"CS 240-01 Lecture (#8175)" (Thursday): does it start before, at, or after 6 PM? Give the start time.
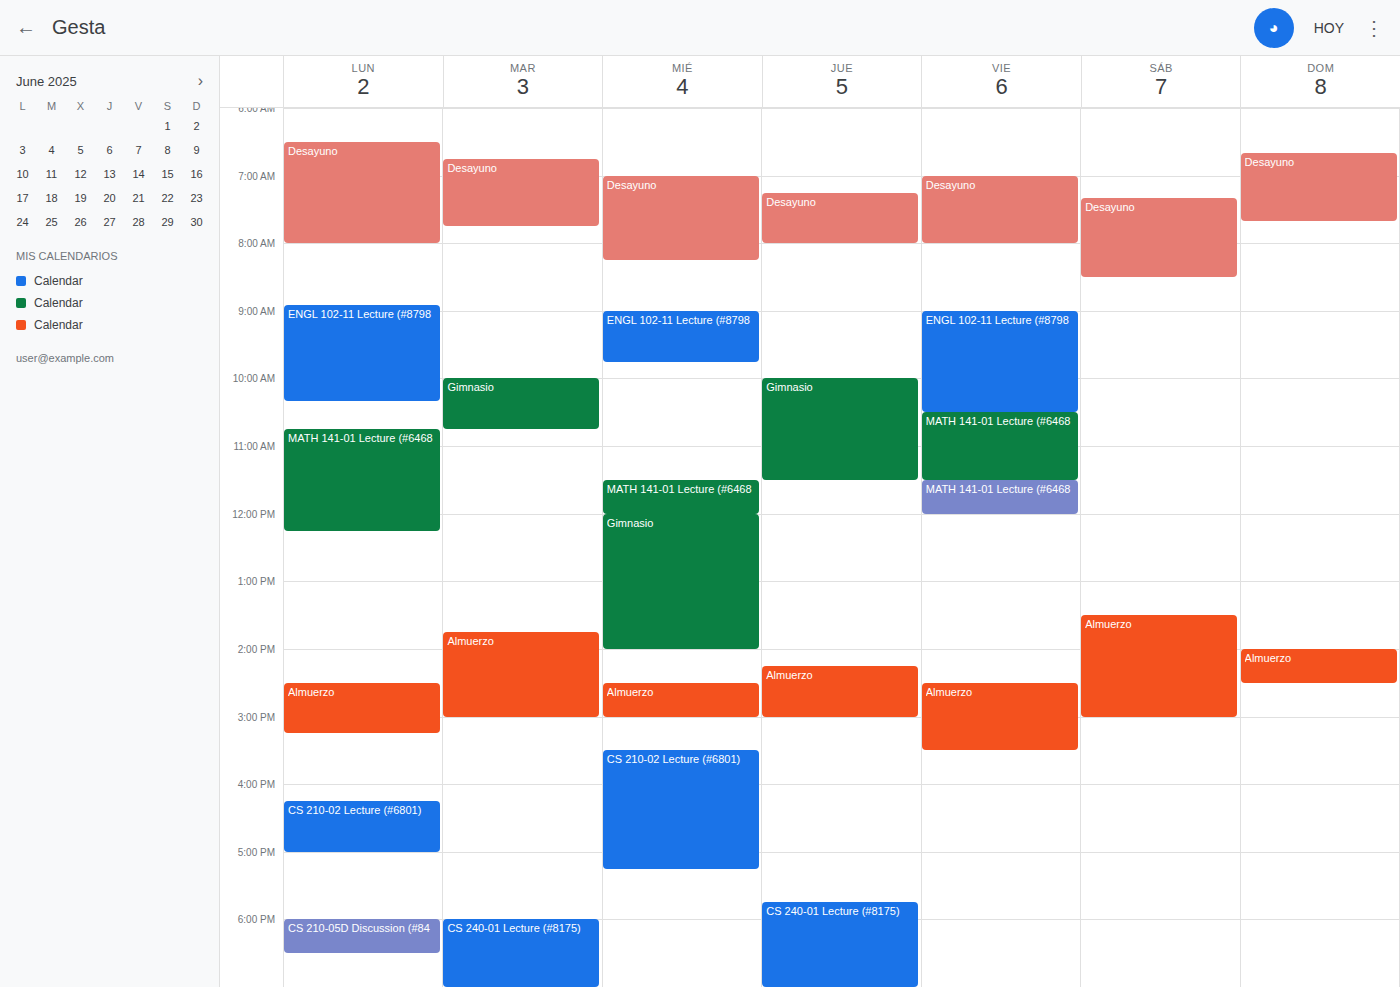
5:45 PM -- before 6 PM, 15 minutes above the 6 PM line.